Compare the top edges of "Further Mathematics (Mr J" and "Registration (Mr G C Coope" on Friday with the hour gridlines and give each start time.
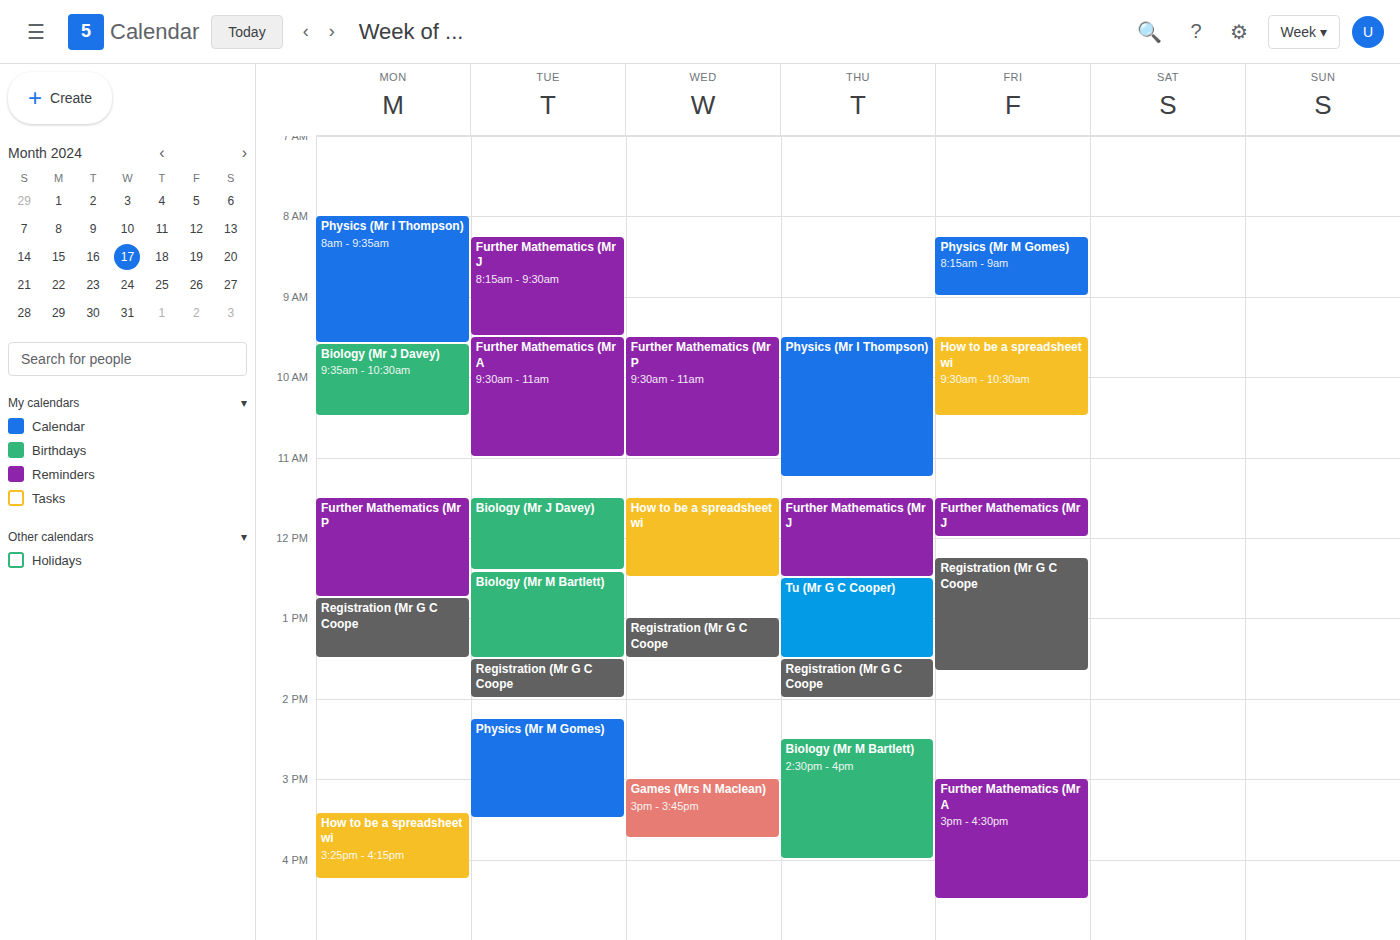
"Further Mathematics (Mr J": 11:30 AM, halfway between the 11 AM and 12 PM lines. "Registration (Mr G C Coope": 12:15 PM, neither: a quarter of the way from the 12 PM line to the 1 PM line.